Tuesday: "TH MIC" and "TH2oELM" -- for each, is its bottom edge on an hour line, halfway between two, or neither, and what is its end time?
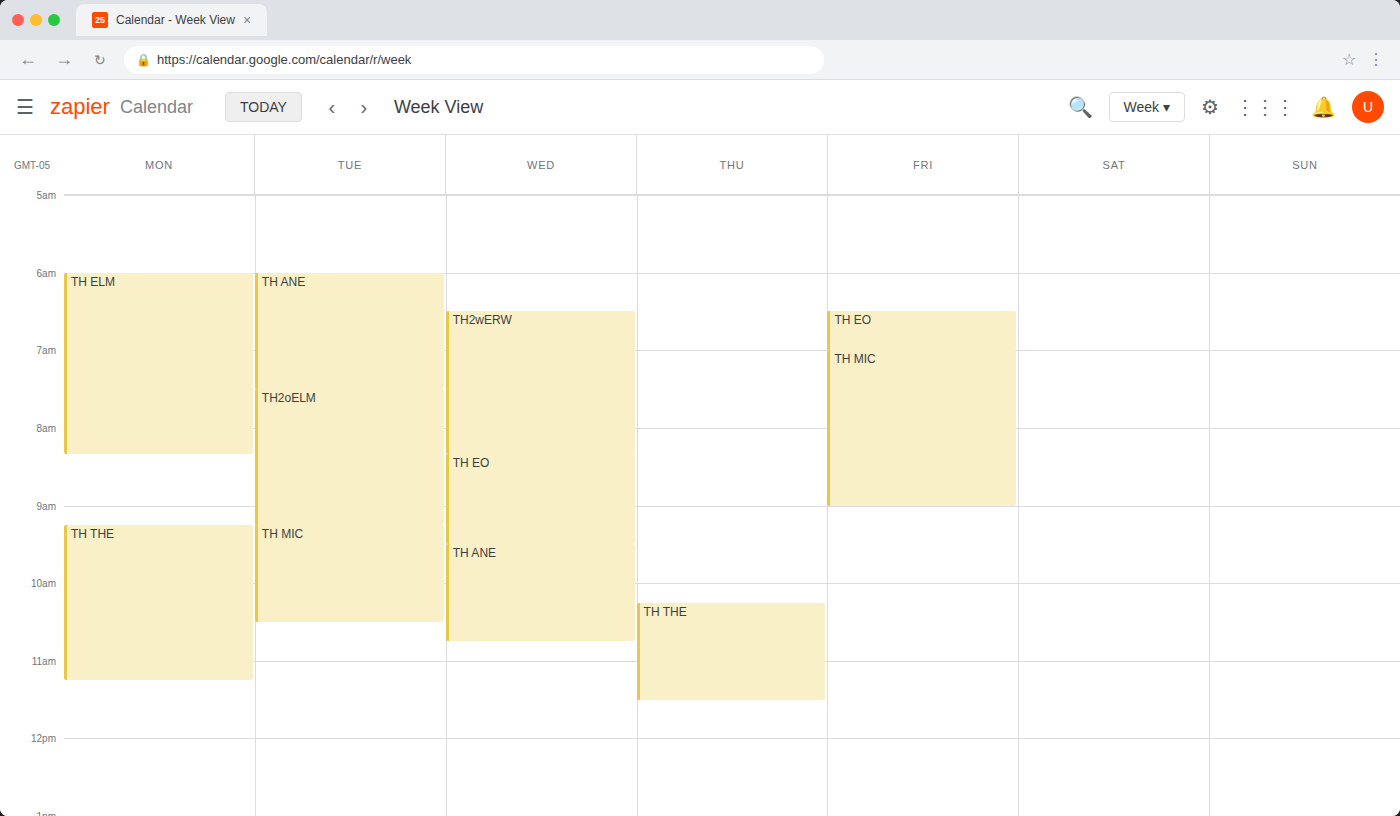
"TH MIC": 10:30, halfway between the 10:00 and 11:00 lines. "TH2oELM": 09:15, neither: a quarter of the way from the 09:00 line to the 10:00 line.